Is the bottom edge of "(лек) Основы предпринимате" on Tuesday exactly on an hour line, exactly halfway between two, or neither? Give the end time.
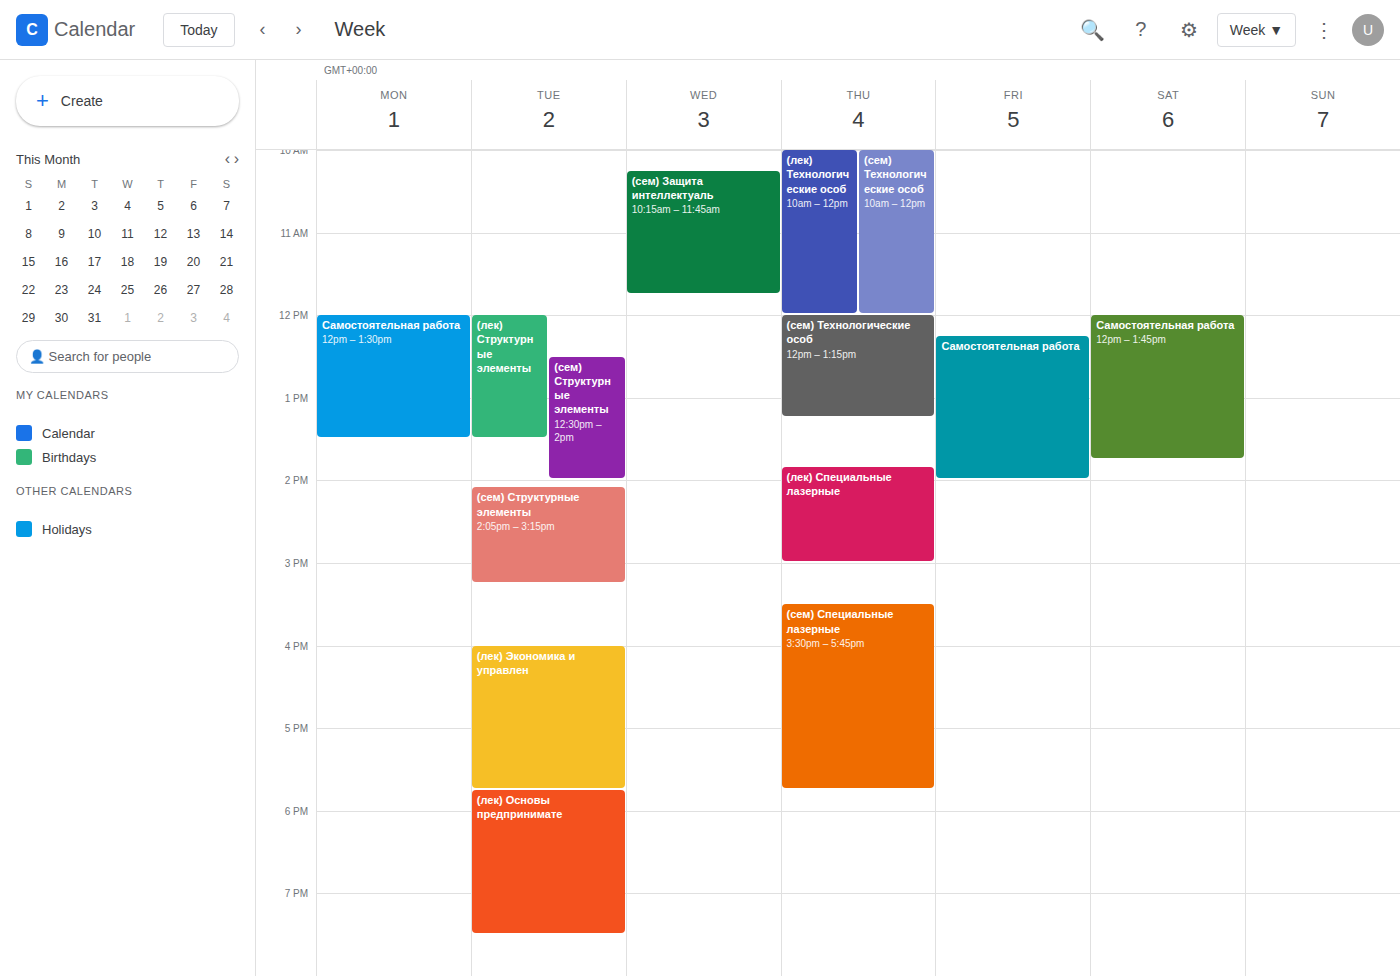
7:30 PM -- halfway between the 7 PM and 8 PM lines.